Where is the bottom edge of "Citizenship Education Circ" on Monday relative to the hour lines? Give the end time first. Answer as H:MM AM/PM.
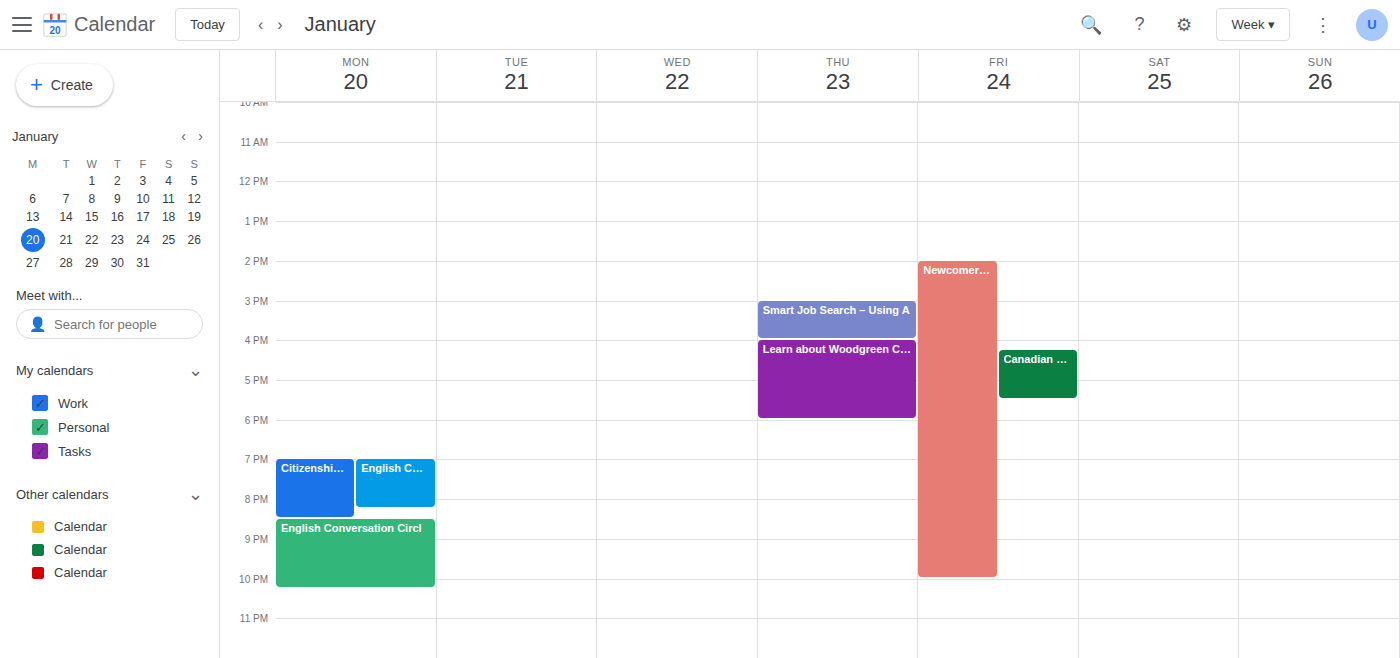
8:30 PM -- halfway between the 8 PM and 9 PM lines.